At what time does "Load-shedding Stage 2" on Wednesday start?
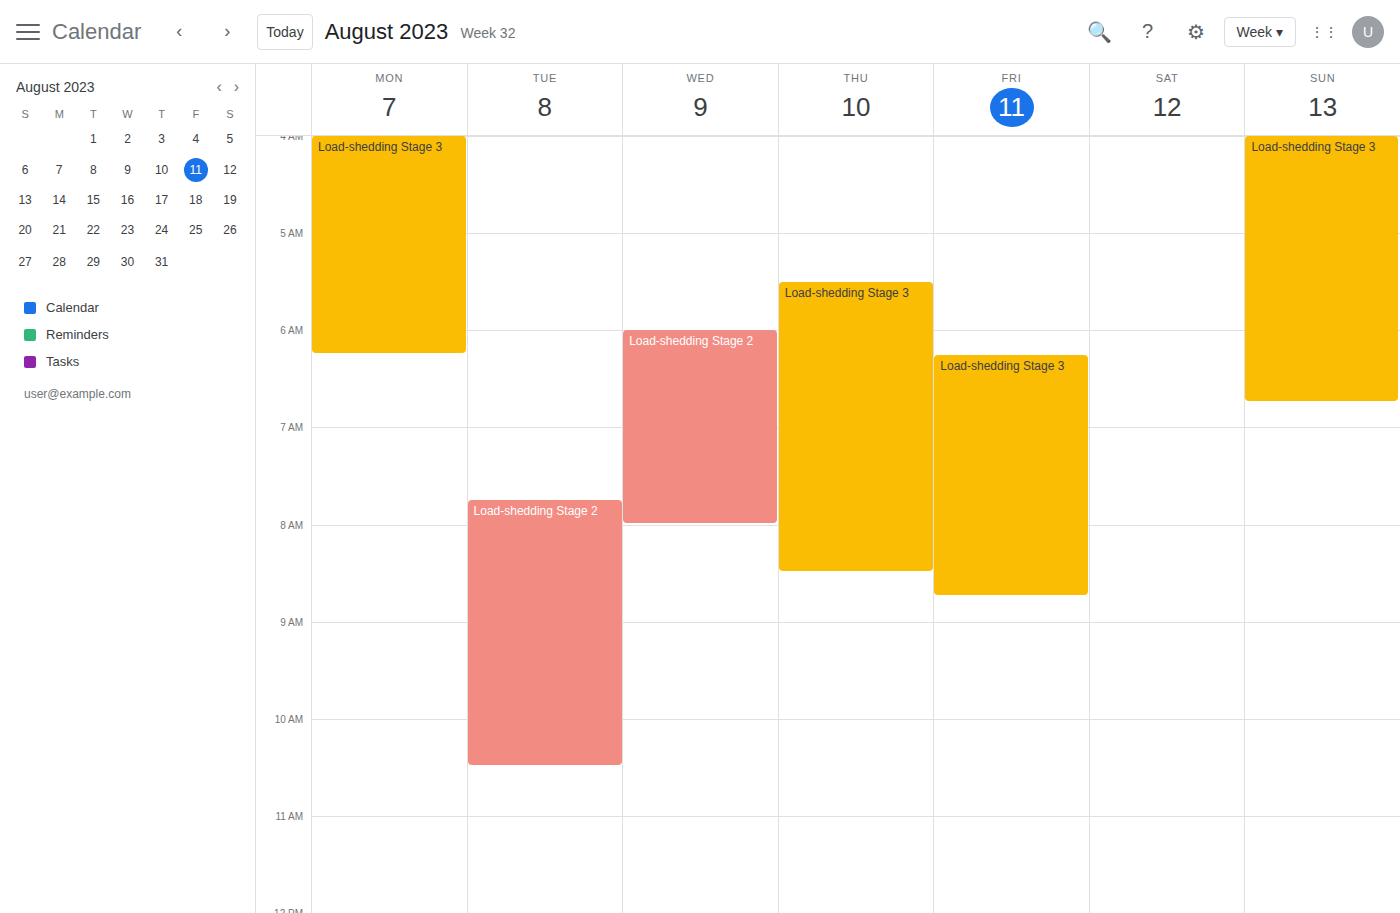
06:00